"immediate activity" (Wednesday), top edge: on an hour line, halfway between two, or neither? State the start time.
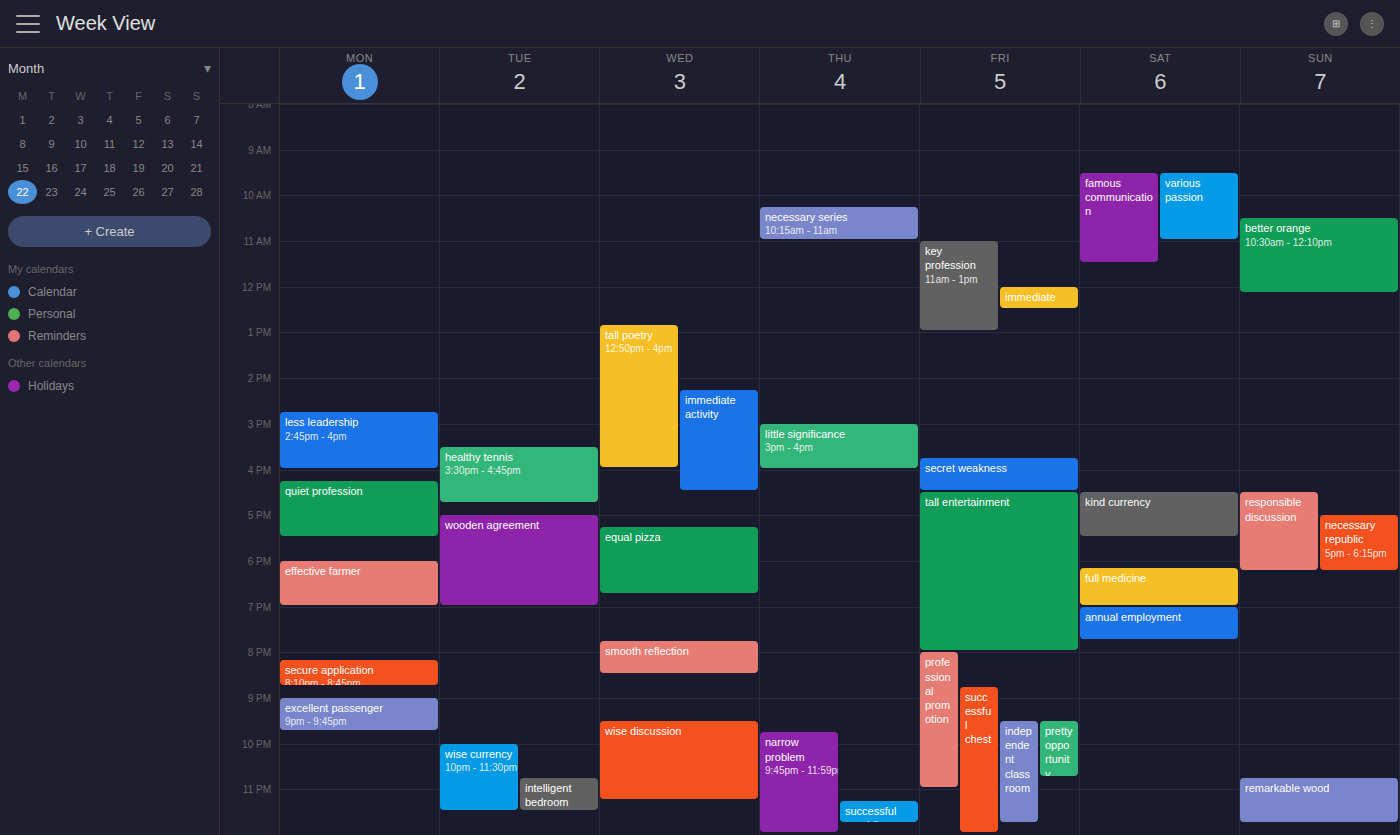
14:15 -- neither: a quarter of the way from the 14:00 line to the 15:00 line.